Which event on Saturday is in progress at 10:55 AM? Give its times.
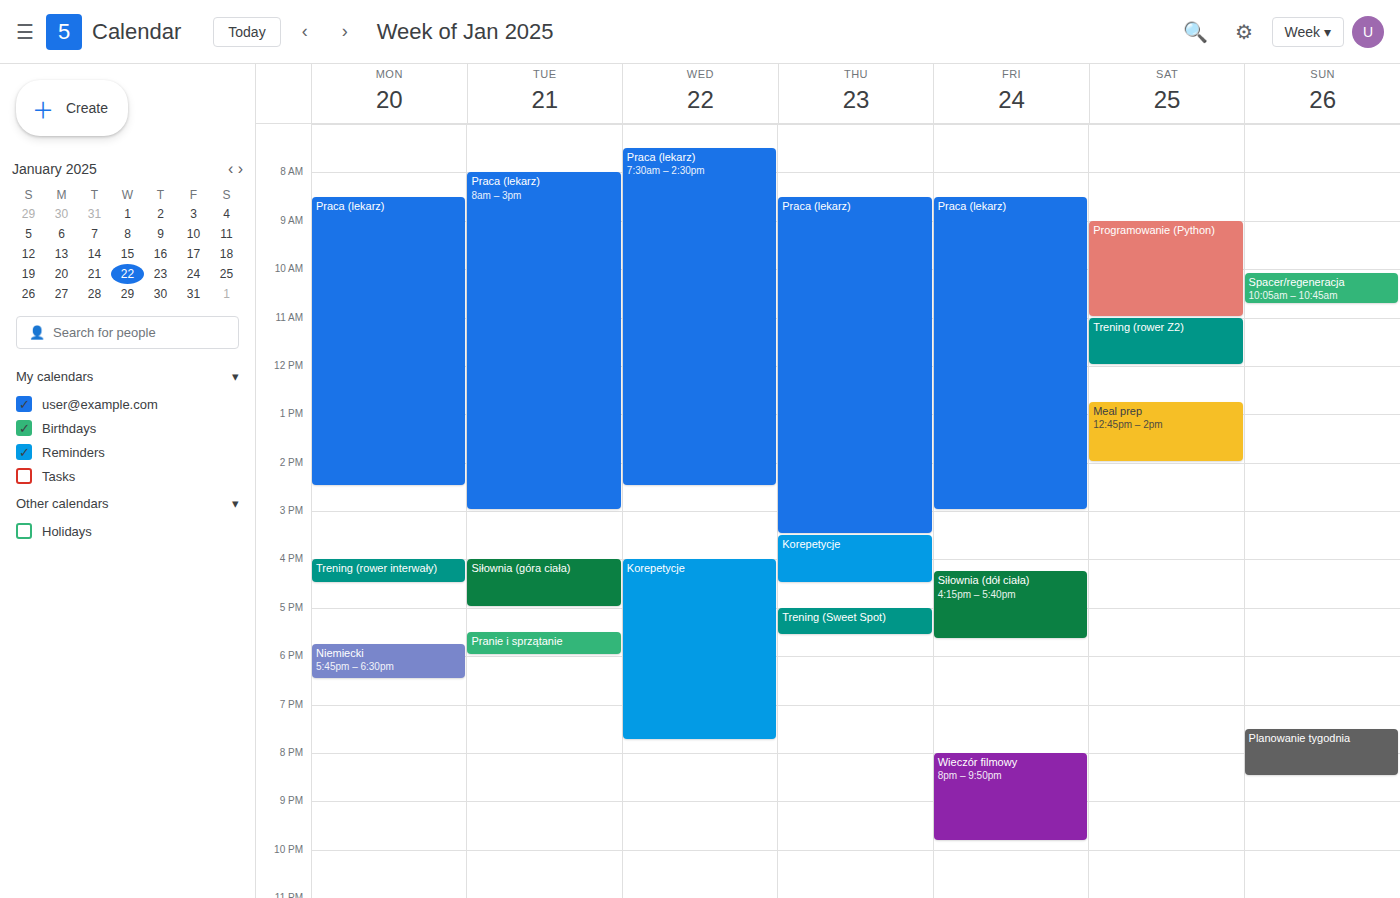
"Programowanie (Python)", 9:00 AM to 11:00 AM